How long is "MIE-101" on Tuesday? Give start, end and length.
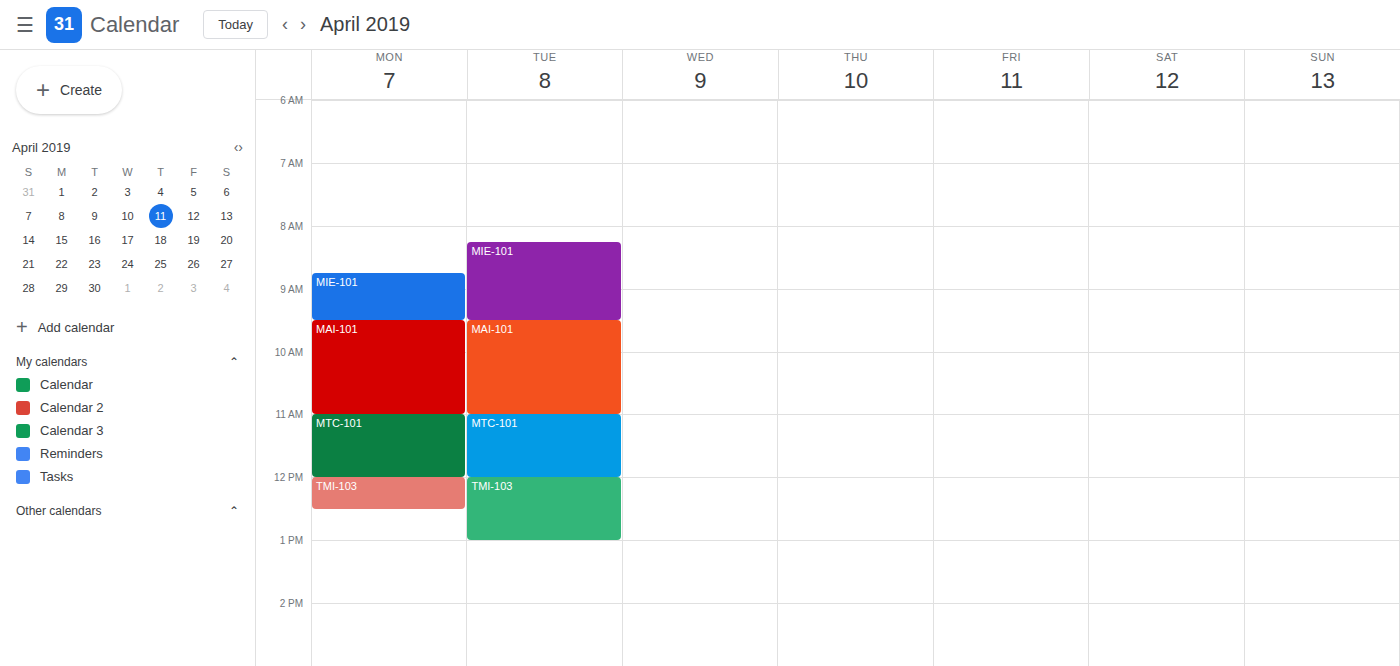
8:15 AM to 9:30 AM, 1 hour 15 minutes